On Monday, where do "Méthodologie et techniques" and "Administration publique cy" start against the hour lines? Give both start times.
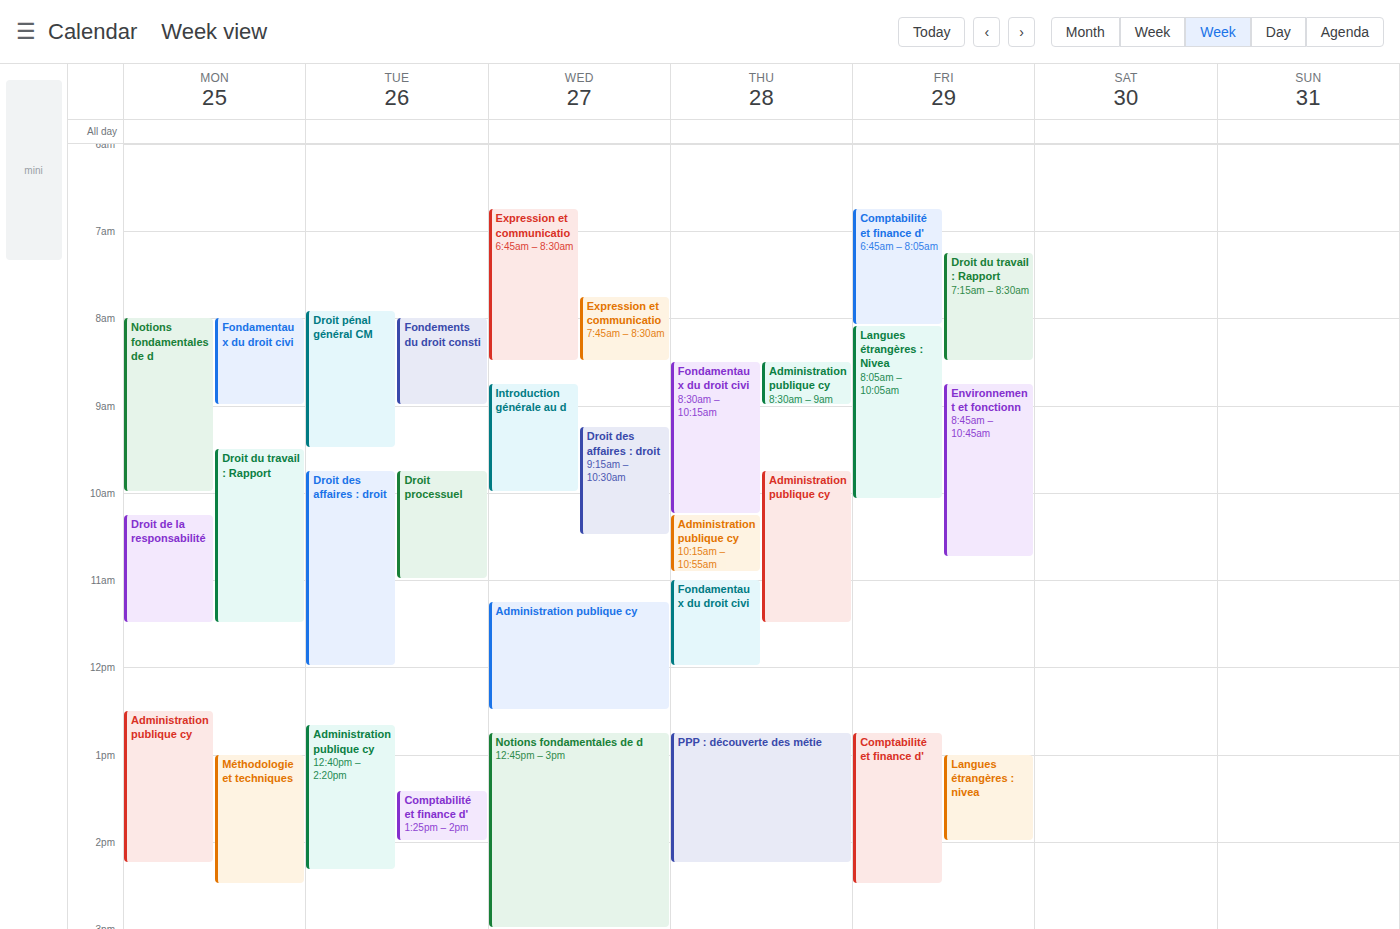
"Méthodologie et techniques": 1:00 PM, exactly on the 1 PM line. "Administration publique cy": 12:30 PM, halfway between the 12 PM and 1 PM lines.